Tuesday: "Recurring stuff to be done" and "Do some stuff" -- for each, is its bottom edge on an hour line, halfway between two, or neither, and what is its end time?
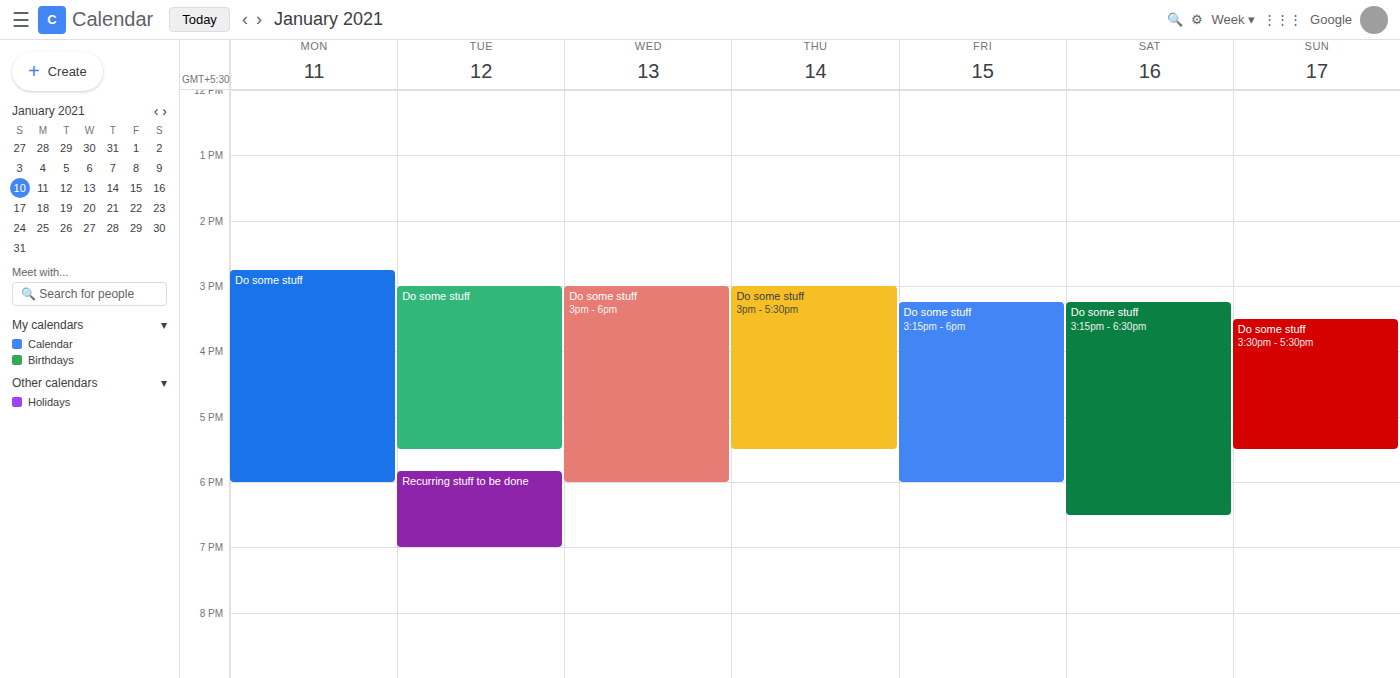
"Recurring stuff to be done": 7:00 PM, exactly on the 7 PM line. "Do some stuff": 5:30 PM, halfway between the 5 PM and 6 PM lines.